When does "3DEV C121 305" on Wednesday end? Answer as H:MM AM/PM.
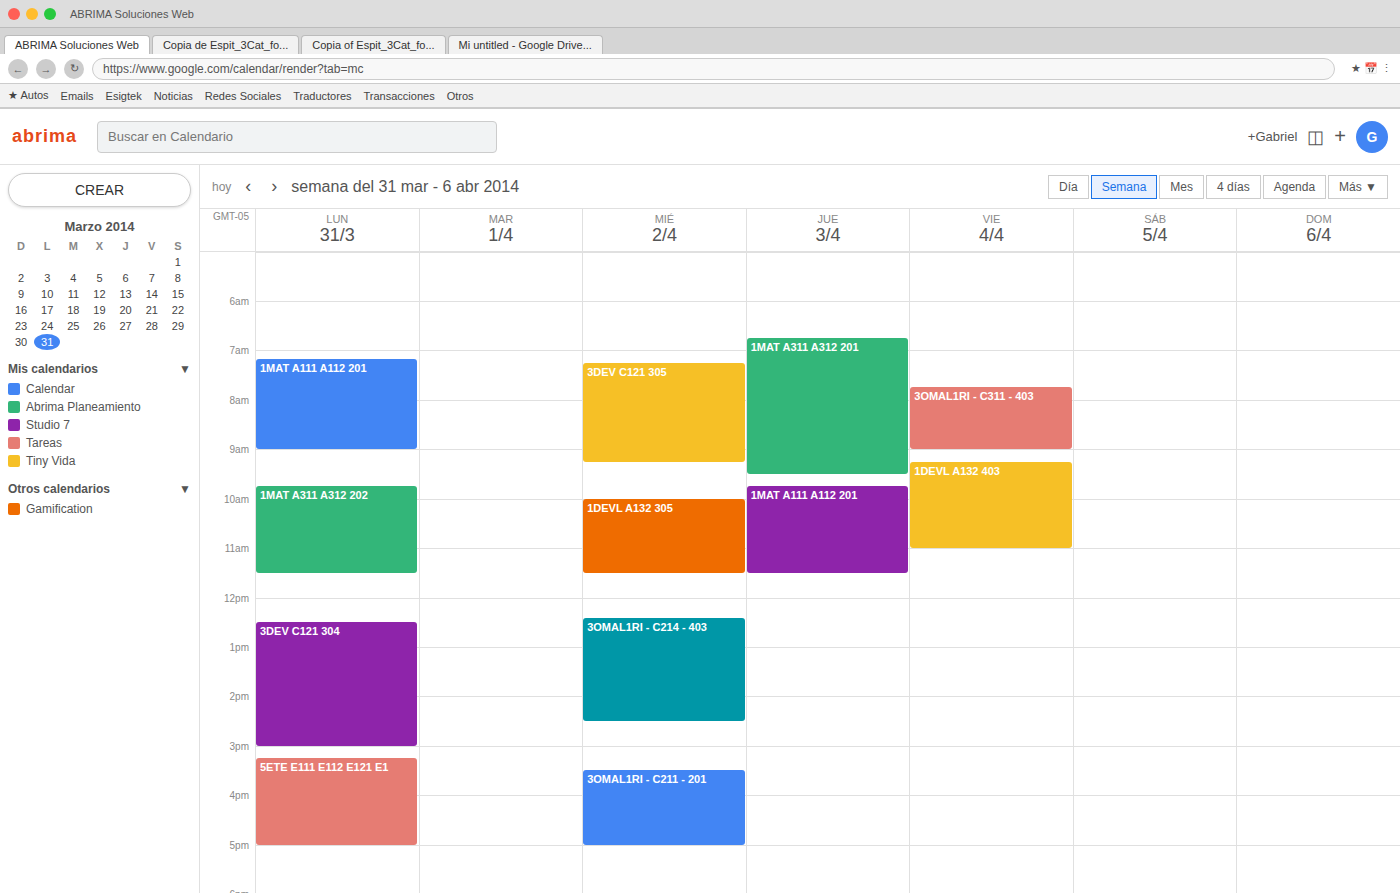
9:15 AM